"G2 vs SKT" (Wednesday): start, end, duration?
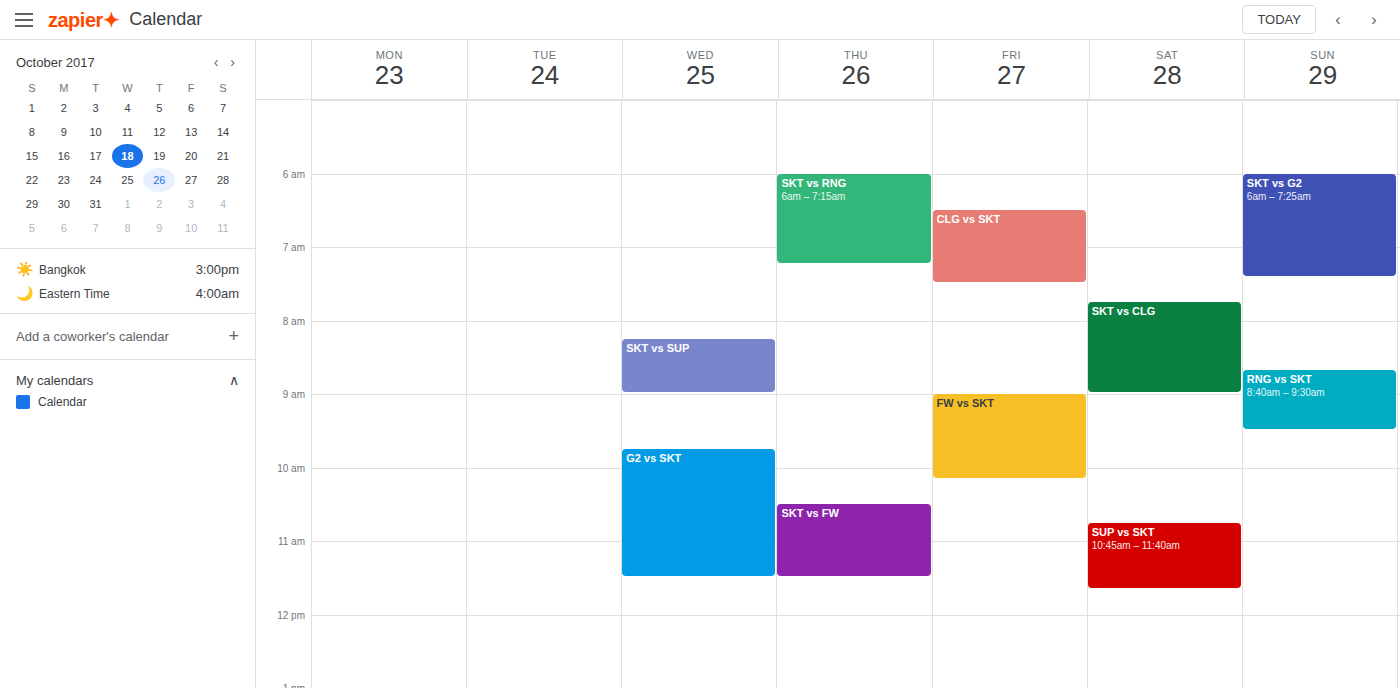
9:45 AM to 11:30 AM, 1 hour 45 minutes